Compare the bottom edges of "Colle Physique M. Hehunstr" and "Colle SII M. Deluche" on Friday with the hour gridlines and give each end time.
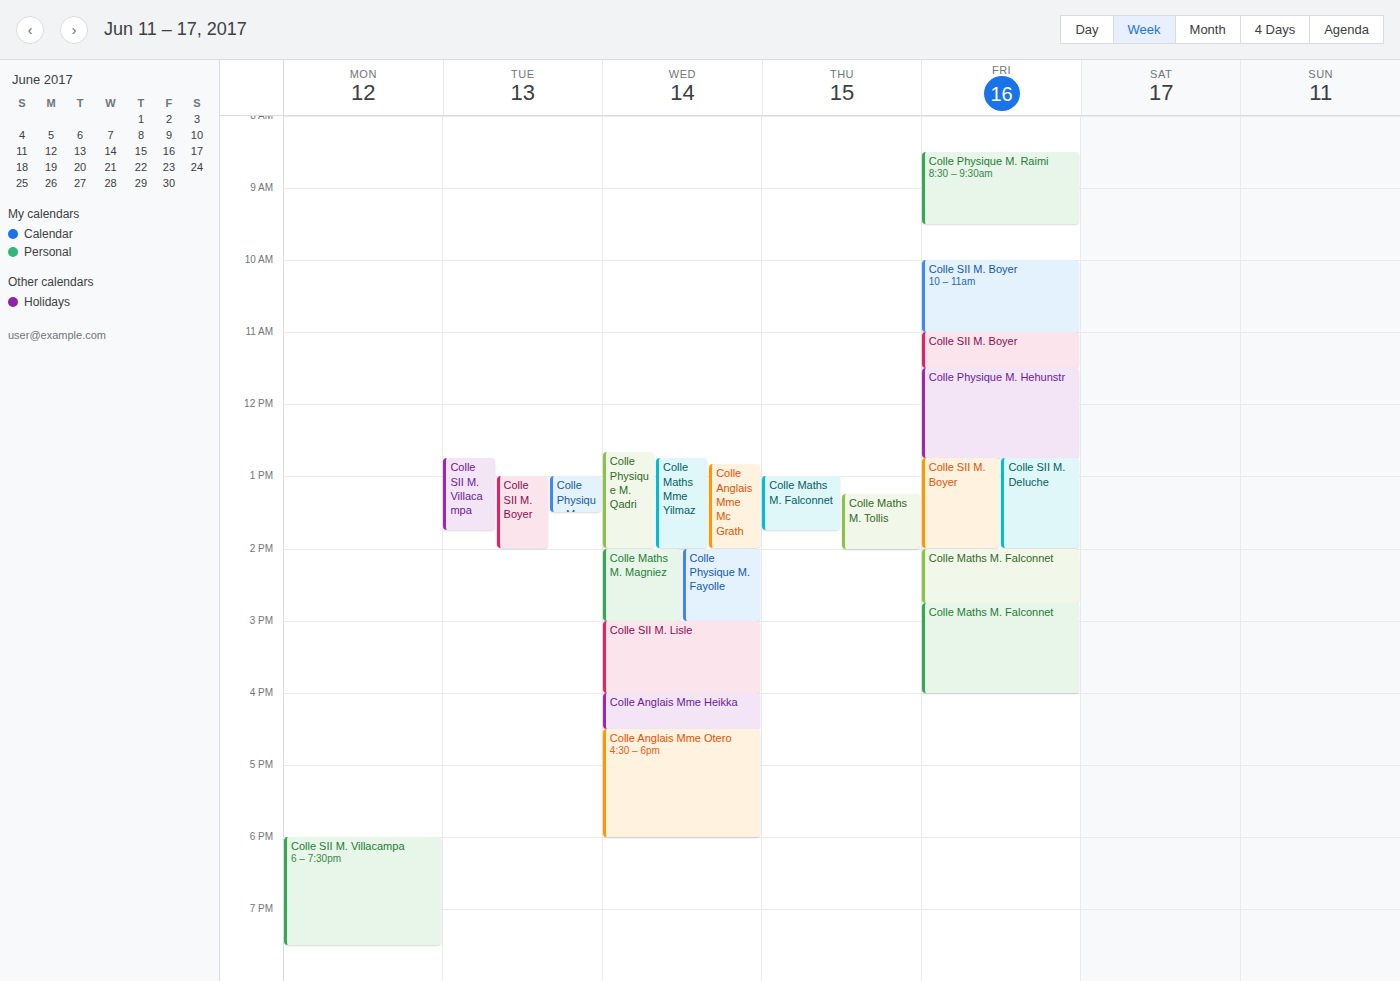
"Colle Physique M. Hehunstr": 12:45 PM, neither: three quarters of the way from the 12 PM line to the 1 PM line. "Colle SII M. Deluche": 2:00 PM, exactly on the 2 PM line.